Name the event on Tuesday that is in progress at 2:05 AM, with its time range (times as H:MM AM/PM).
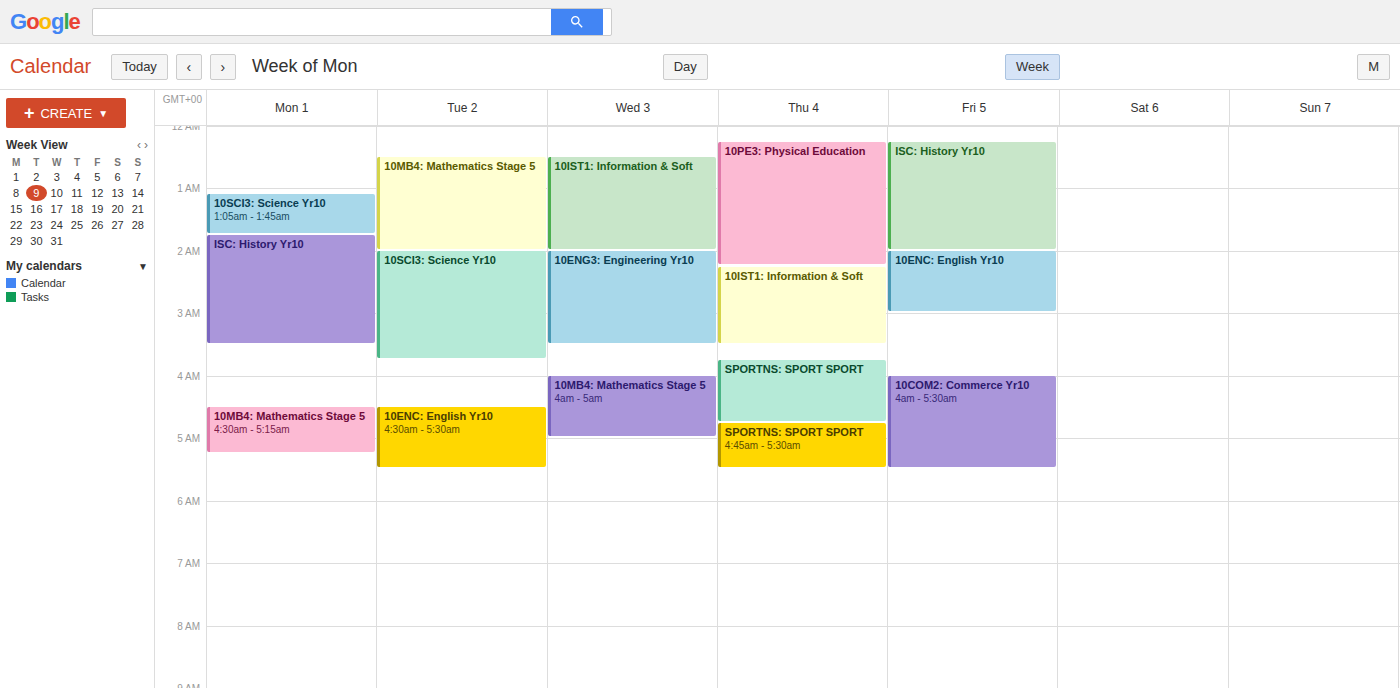
"10SCI3: Science Yr10", 2:00 AM to 3:45 AM